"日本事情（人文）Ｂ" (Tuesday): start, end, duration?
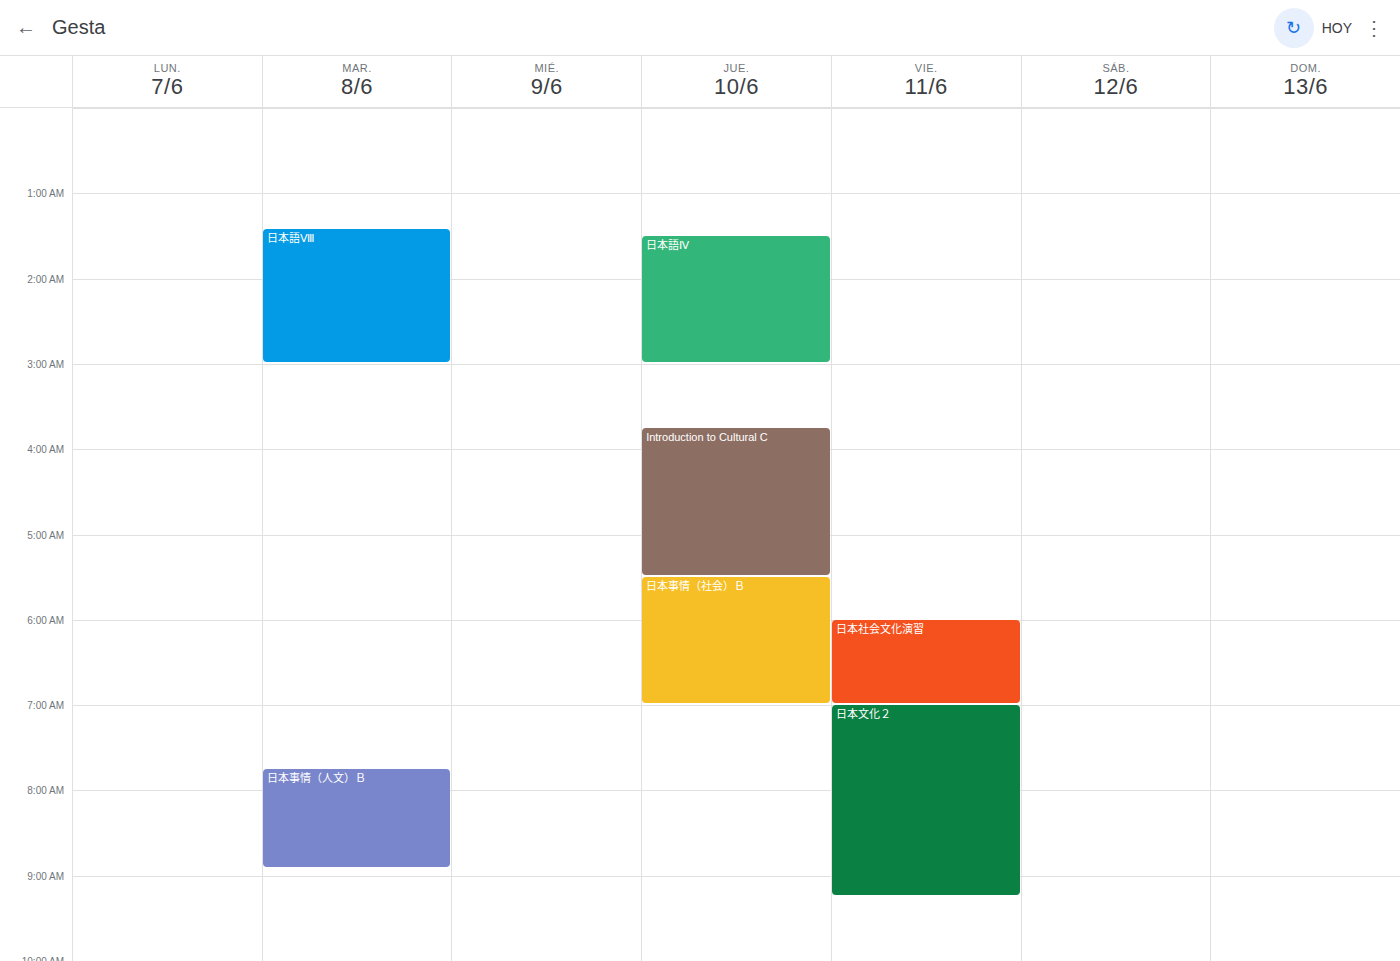
7:45 AM to 8:55 AM, 1 hour 10 minutes